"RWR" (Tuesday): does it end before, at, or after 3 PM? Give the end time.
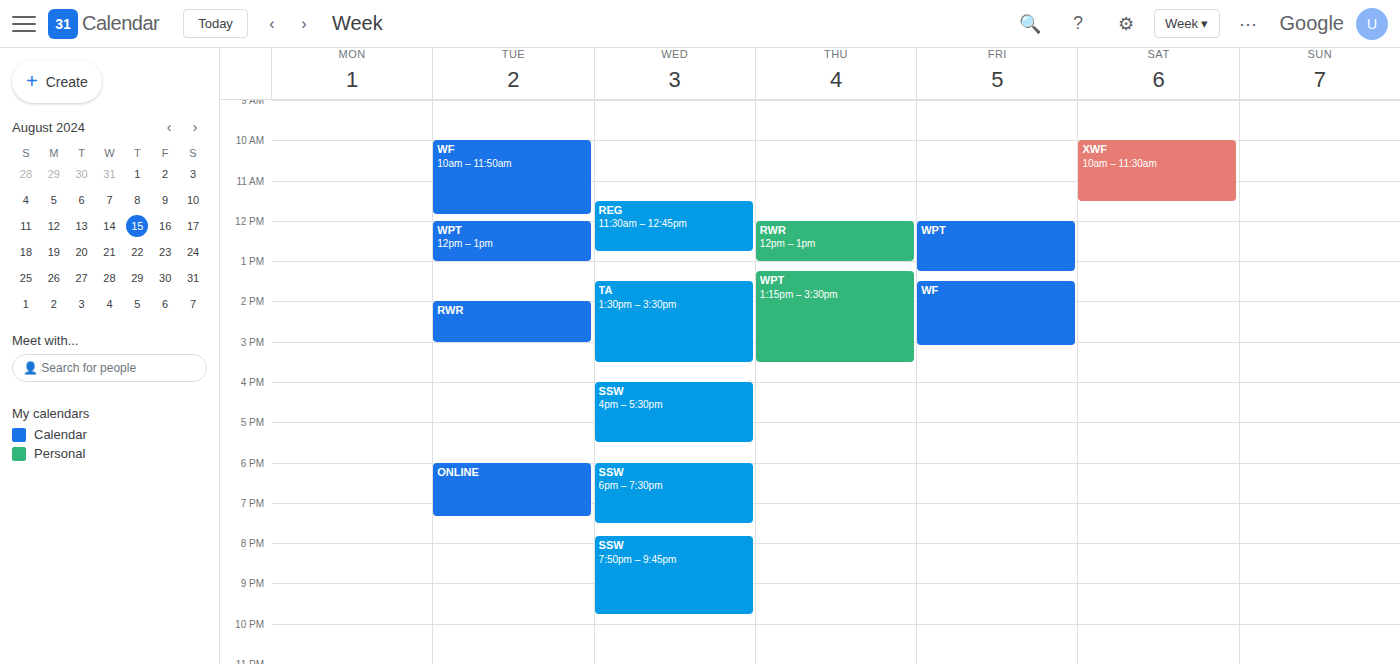
3:00 PM -- exactly at 3 PM, on the 3 PM line.